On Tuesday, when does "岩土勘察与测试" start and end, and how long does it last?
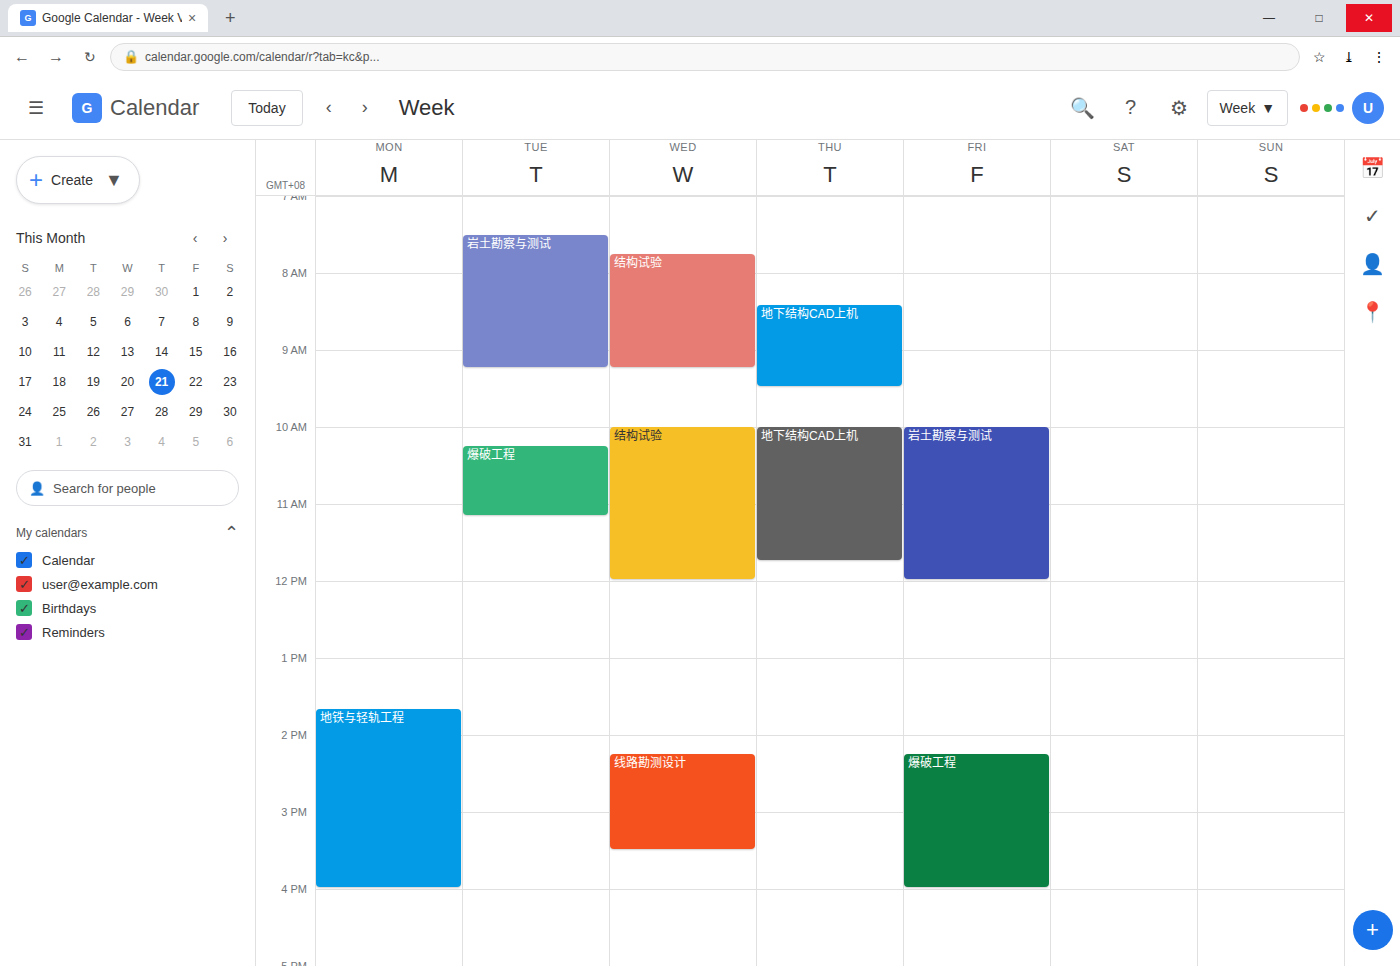
7:30 AM to 9:15 AM, 1 hour 45 minutes